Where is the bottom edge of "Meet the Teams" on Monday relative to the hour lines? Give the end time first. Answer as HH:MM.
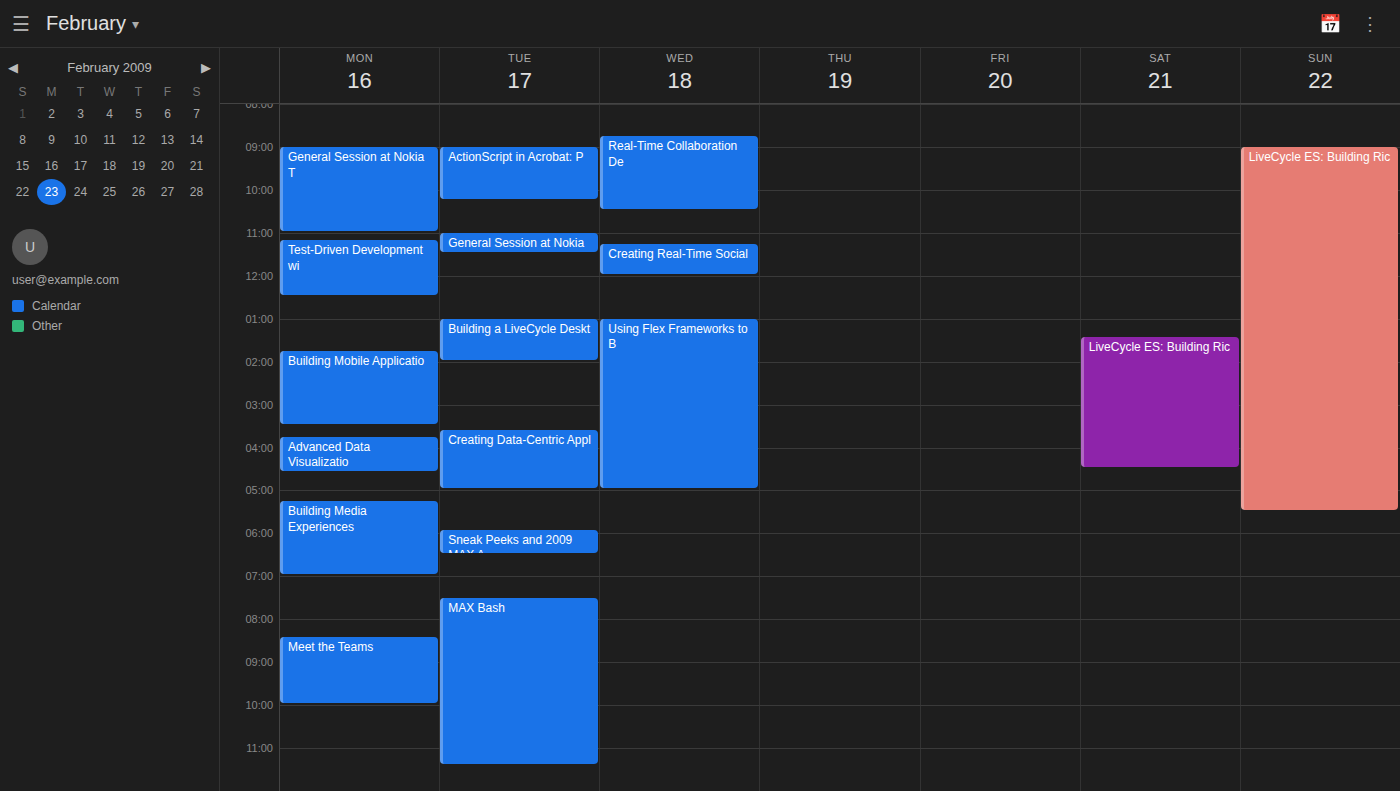
22:00 -- exactly on the 22:00 line.